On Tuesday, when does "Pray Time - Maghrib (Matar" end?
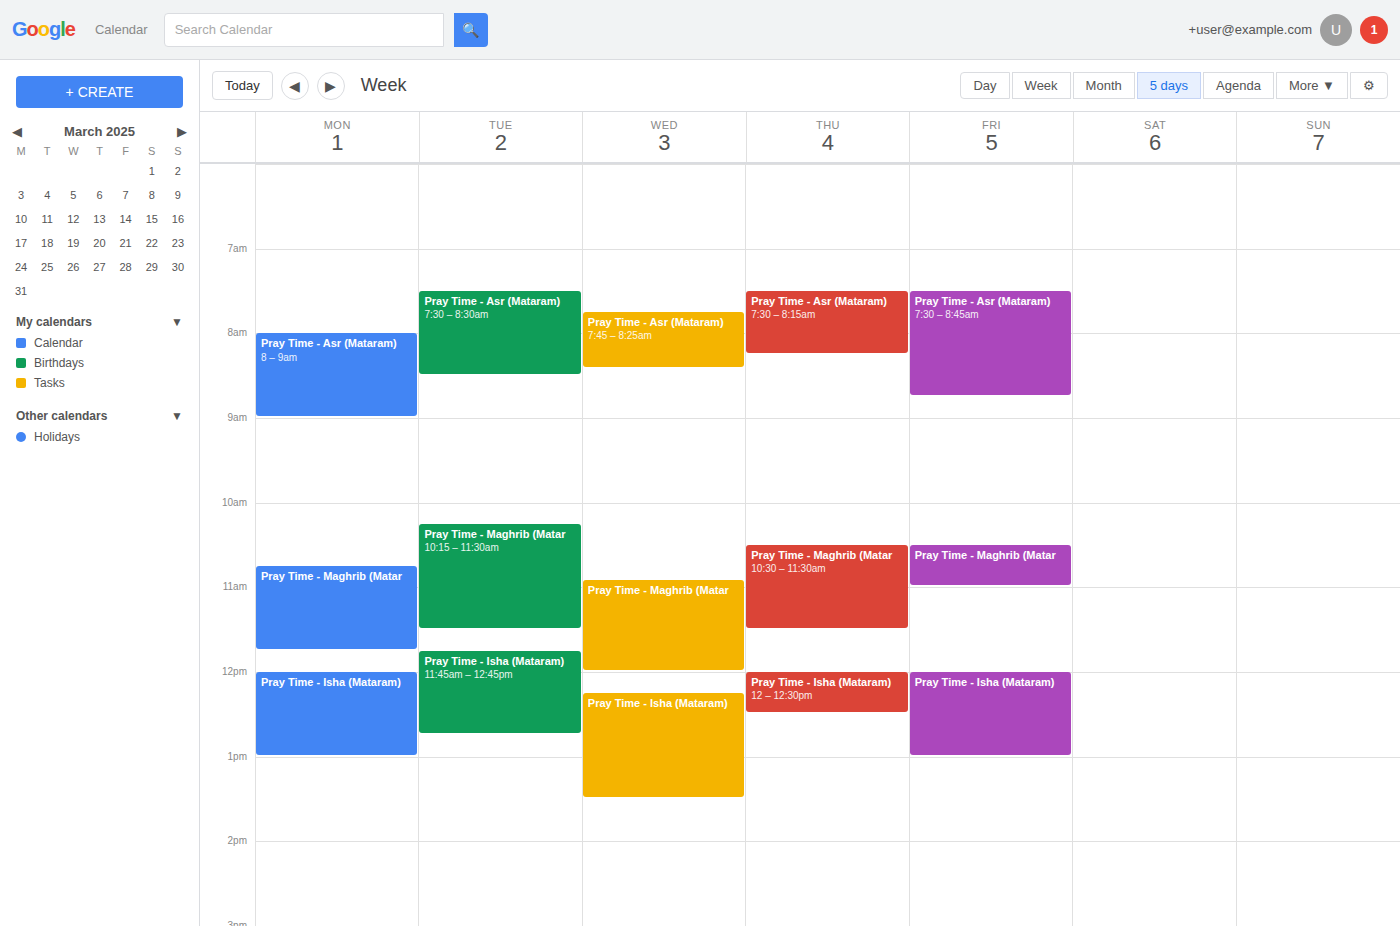
11:30 AM